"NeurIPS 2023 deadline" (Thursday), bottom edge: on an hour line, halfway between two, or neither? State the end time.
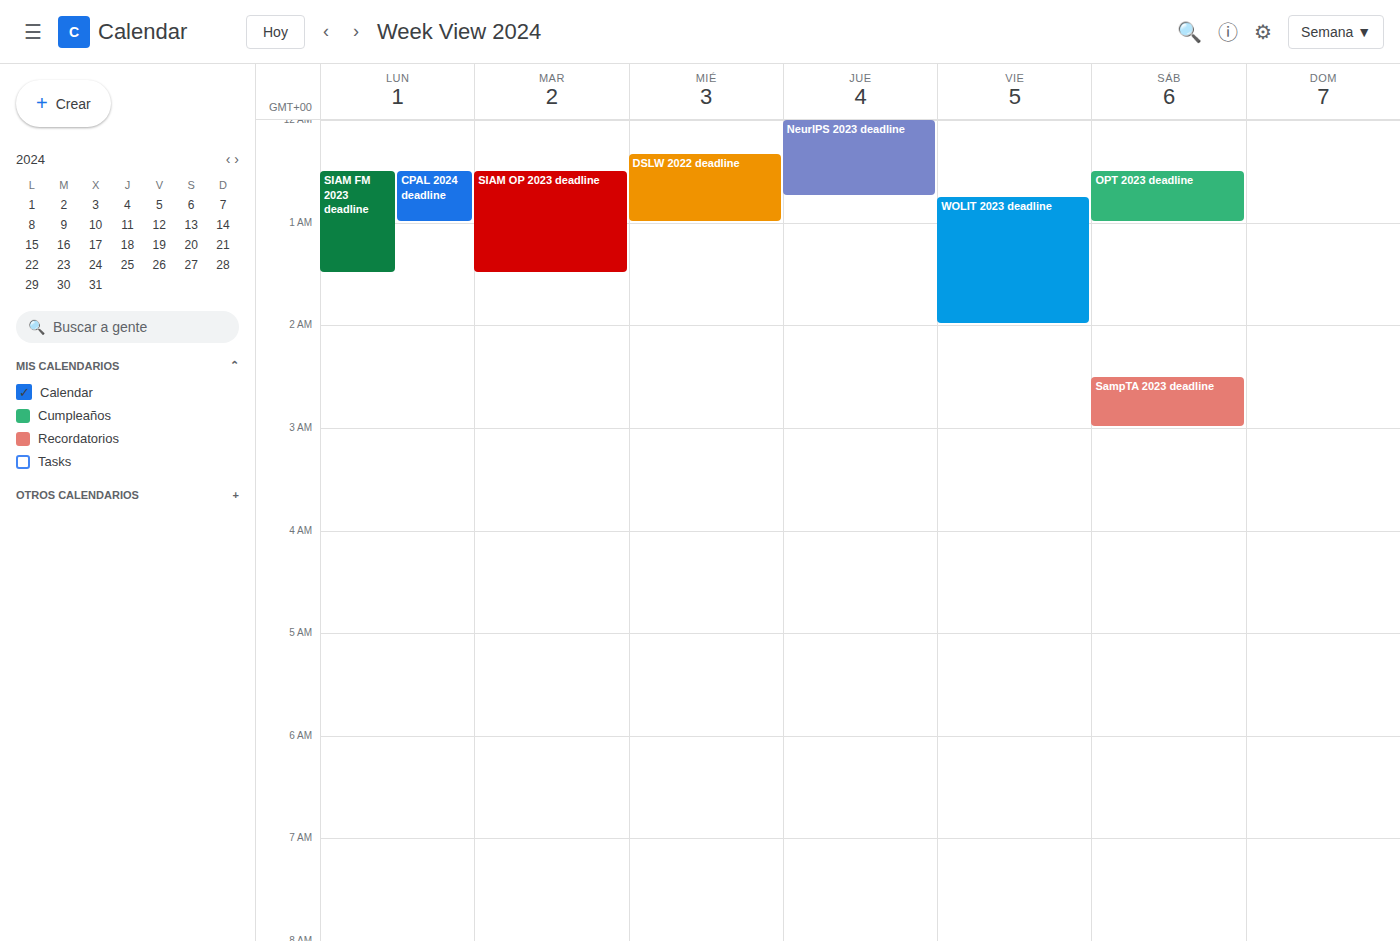
12:45 AM -- neither: three quarters of the way from the 12 AM line to the 1 AM line.